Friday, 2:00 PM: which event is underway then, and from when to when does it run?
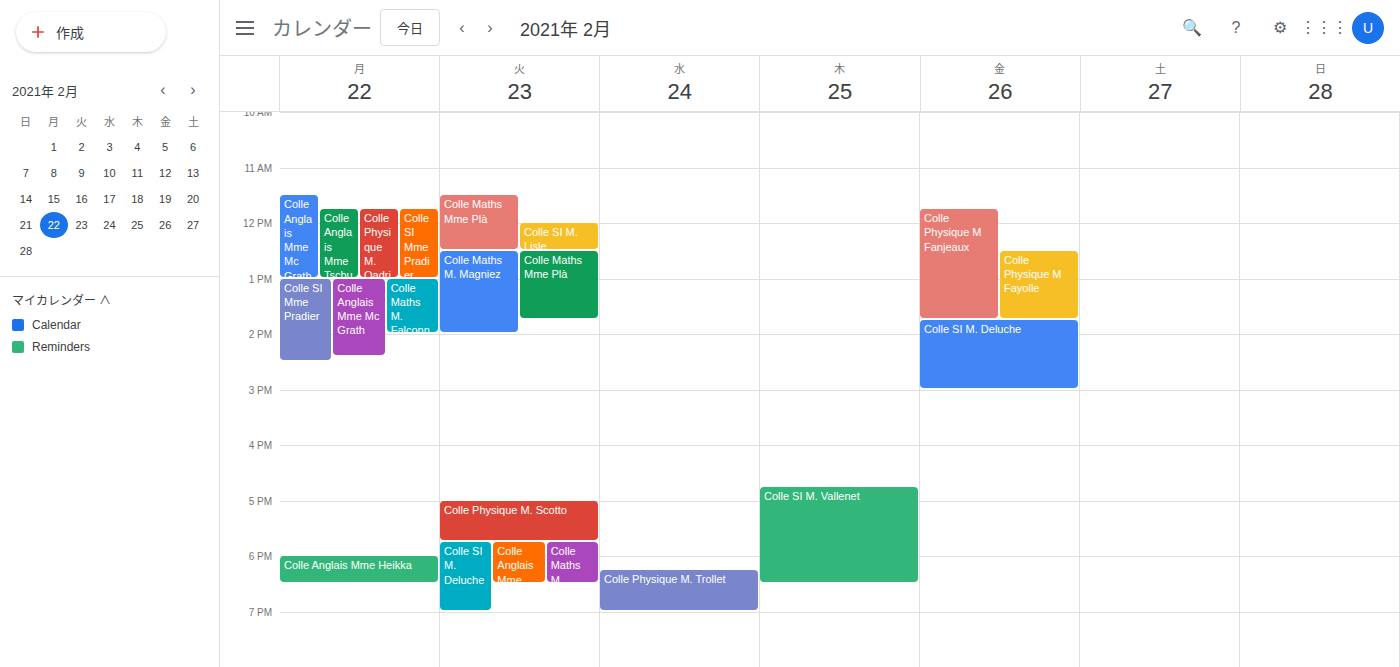
"Colle SI M. Deluche", 1:45 PM to 3:00 PM